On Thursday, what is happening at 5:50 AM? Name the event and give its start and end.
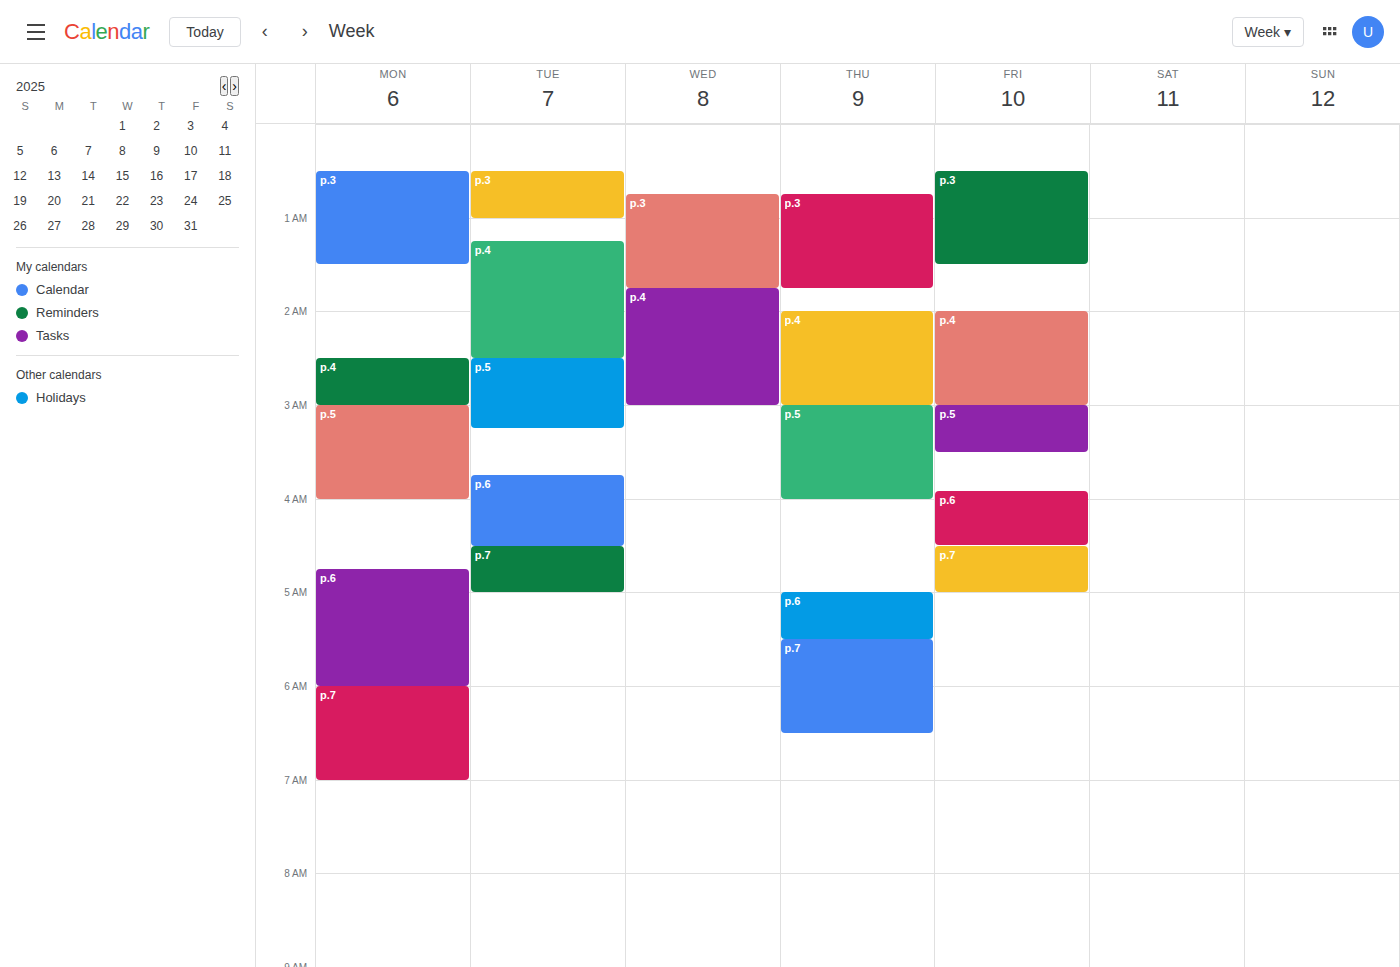
"p.7", 5:30 AM to 6:30 AM